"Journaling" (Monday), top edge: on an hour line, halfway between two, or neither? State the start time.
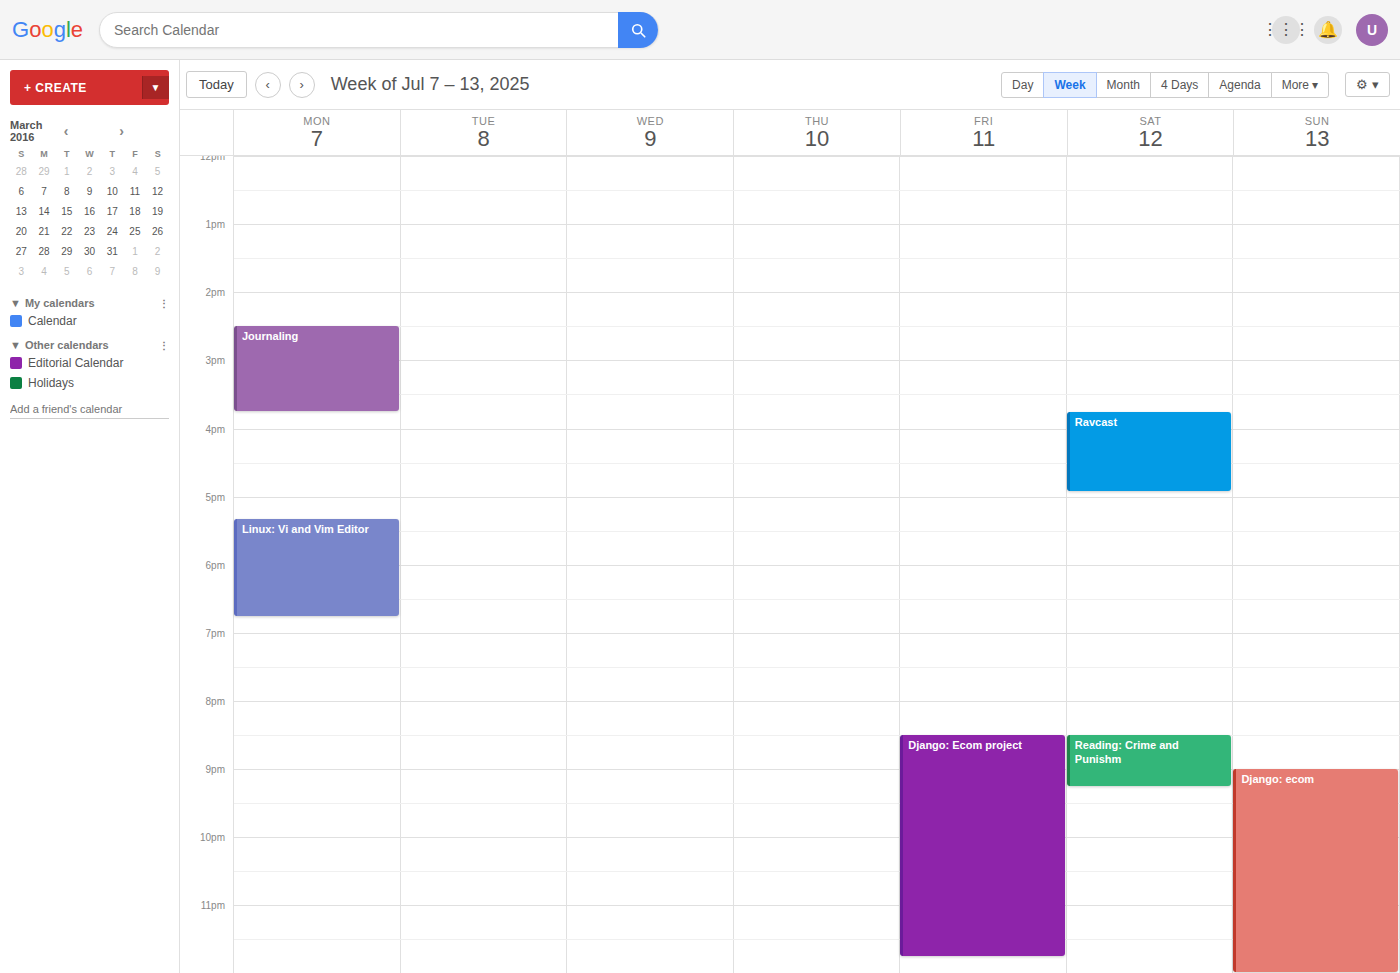
2:30 PM -- halfway between the 2 PM and 3 PM lines.